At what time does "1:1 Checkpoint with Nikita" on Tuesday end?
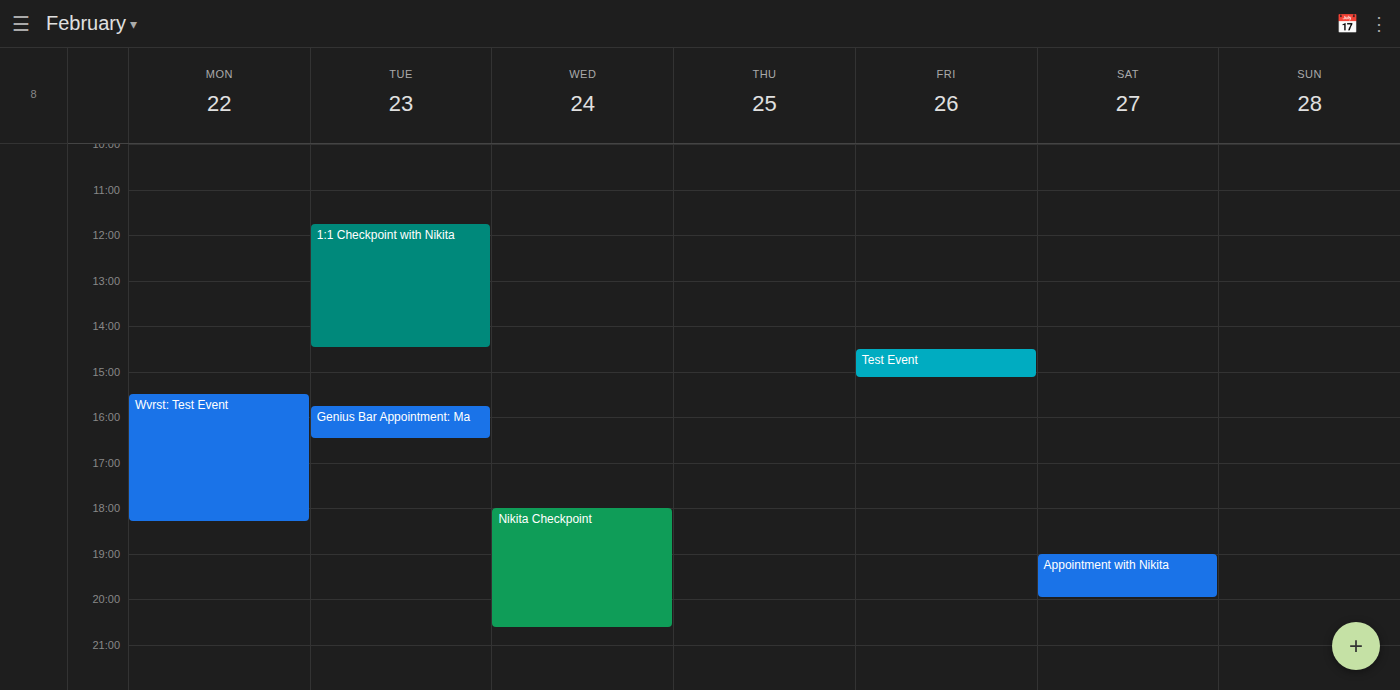
2:30 PM